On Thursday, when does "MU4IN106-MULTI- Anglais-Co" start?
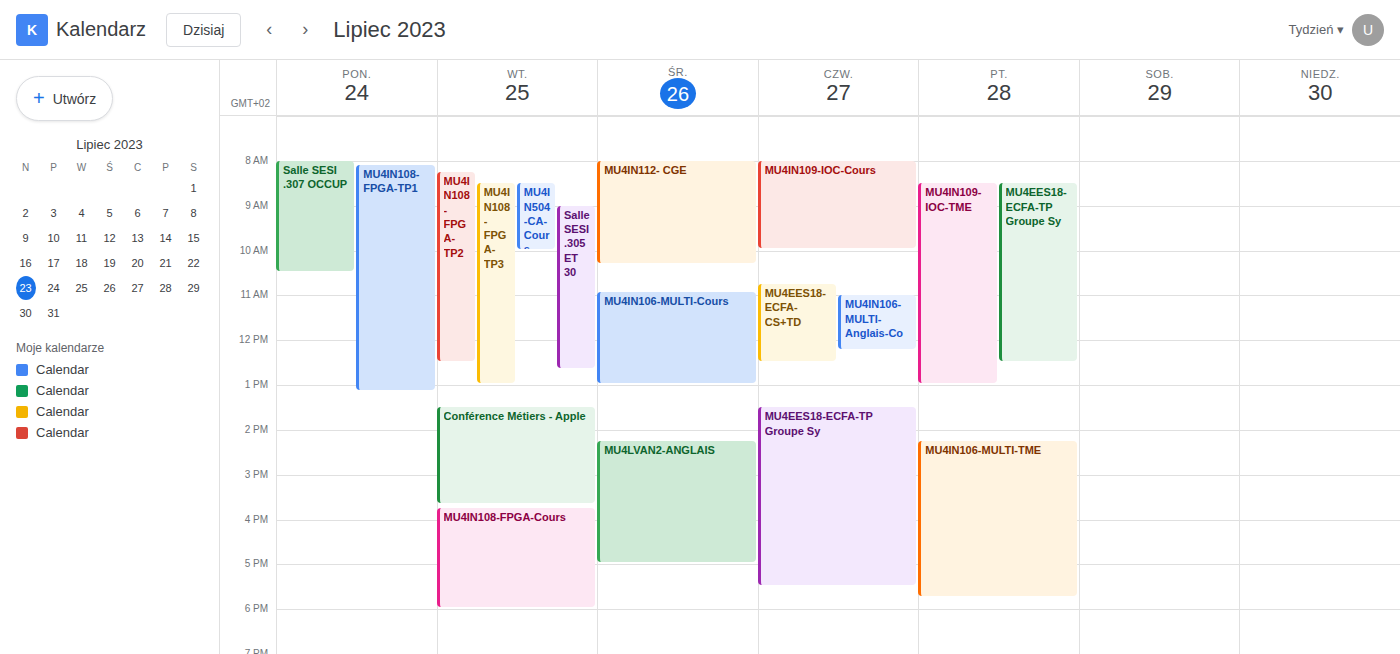
11:00 AM